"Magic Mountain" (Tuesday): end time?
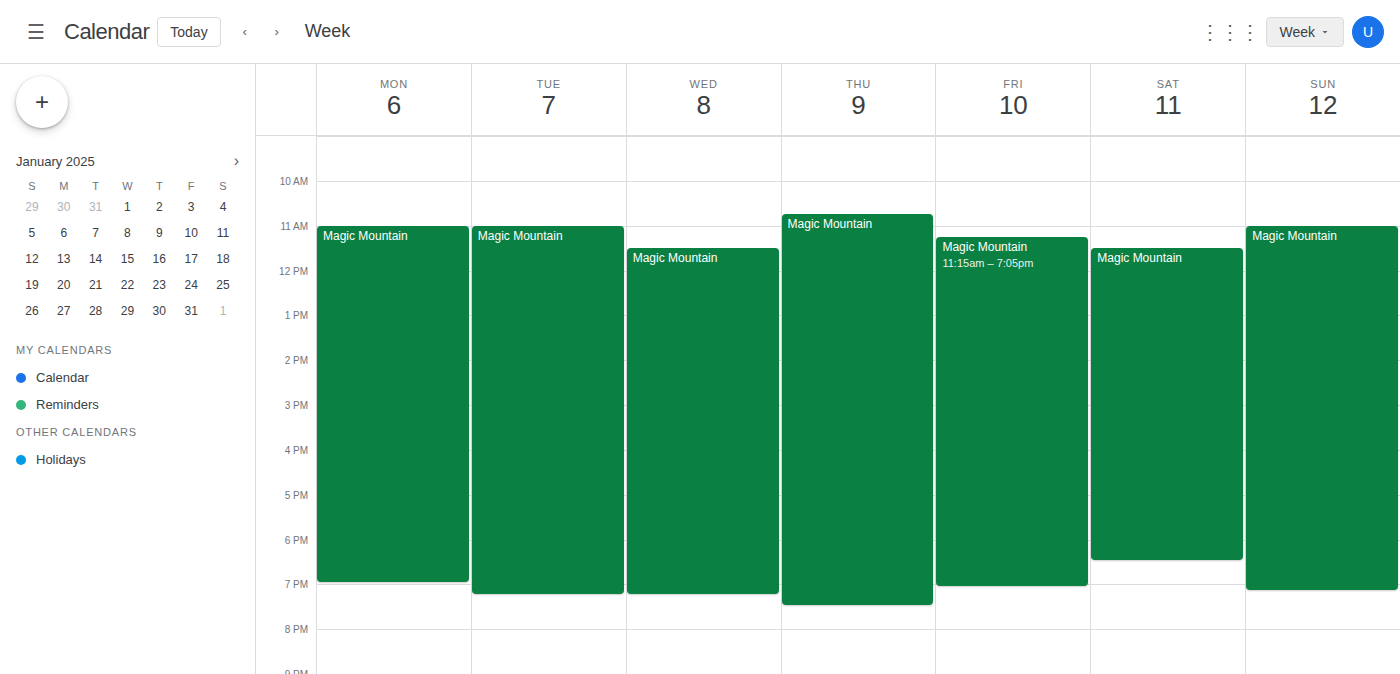
7:15 PM